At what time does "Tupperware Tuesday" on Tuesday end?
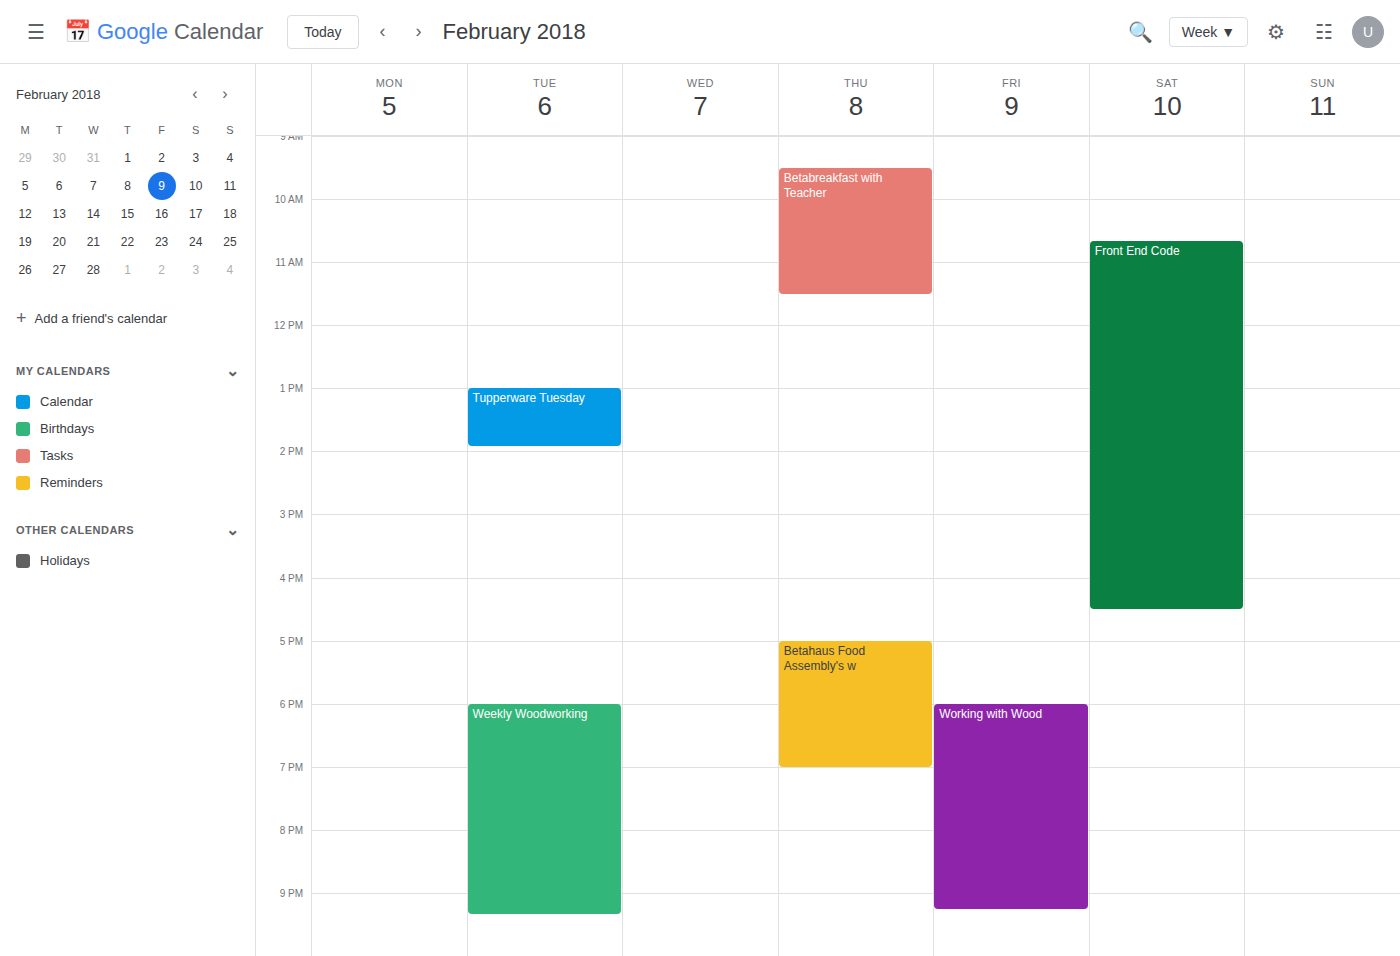
1:55 PM